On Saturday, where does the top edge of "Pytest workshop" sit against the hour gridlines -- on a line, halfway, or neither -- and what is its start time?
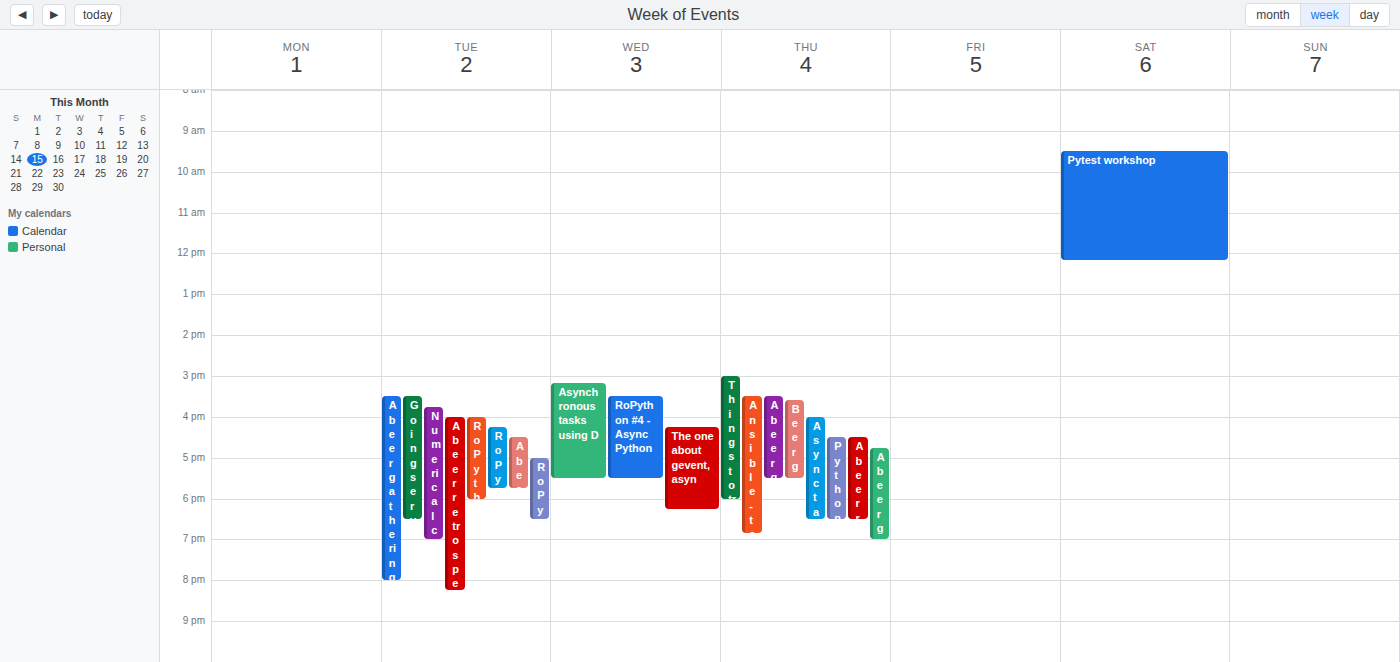
9:30 AM -- halfway between the 9 AM and 10 AM lines.